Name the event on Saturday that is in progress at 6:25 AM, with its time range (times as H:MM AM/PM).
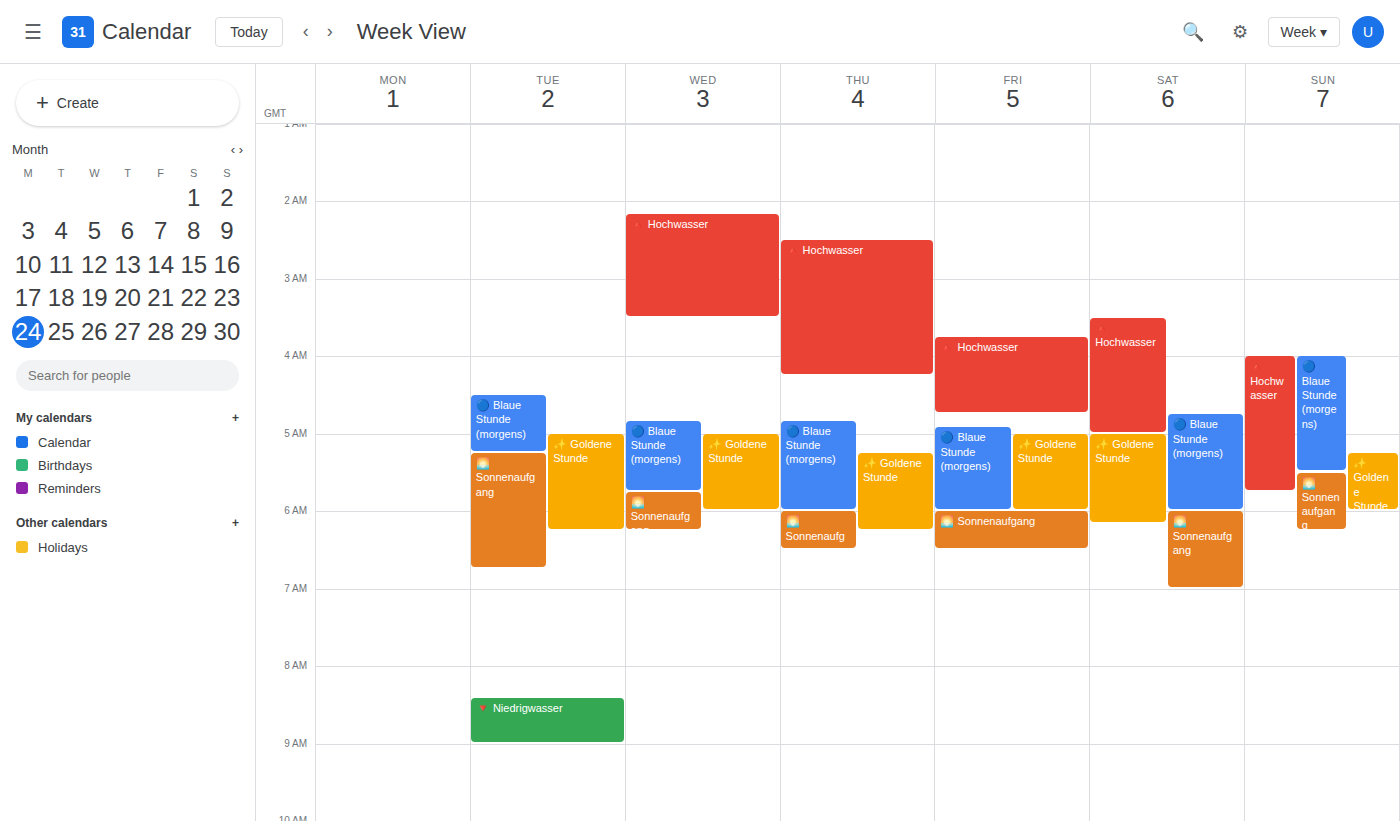
"🌅 Sonnenaufgang", 6:00 AM to 7:00 AM